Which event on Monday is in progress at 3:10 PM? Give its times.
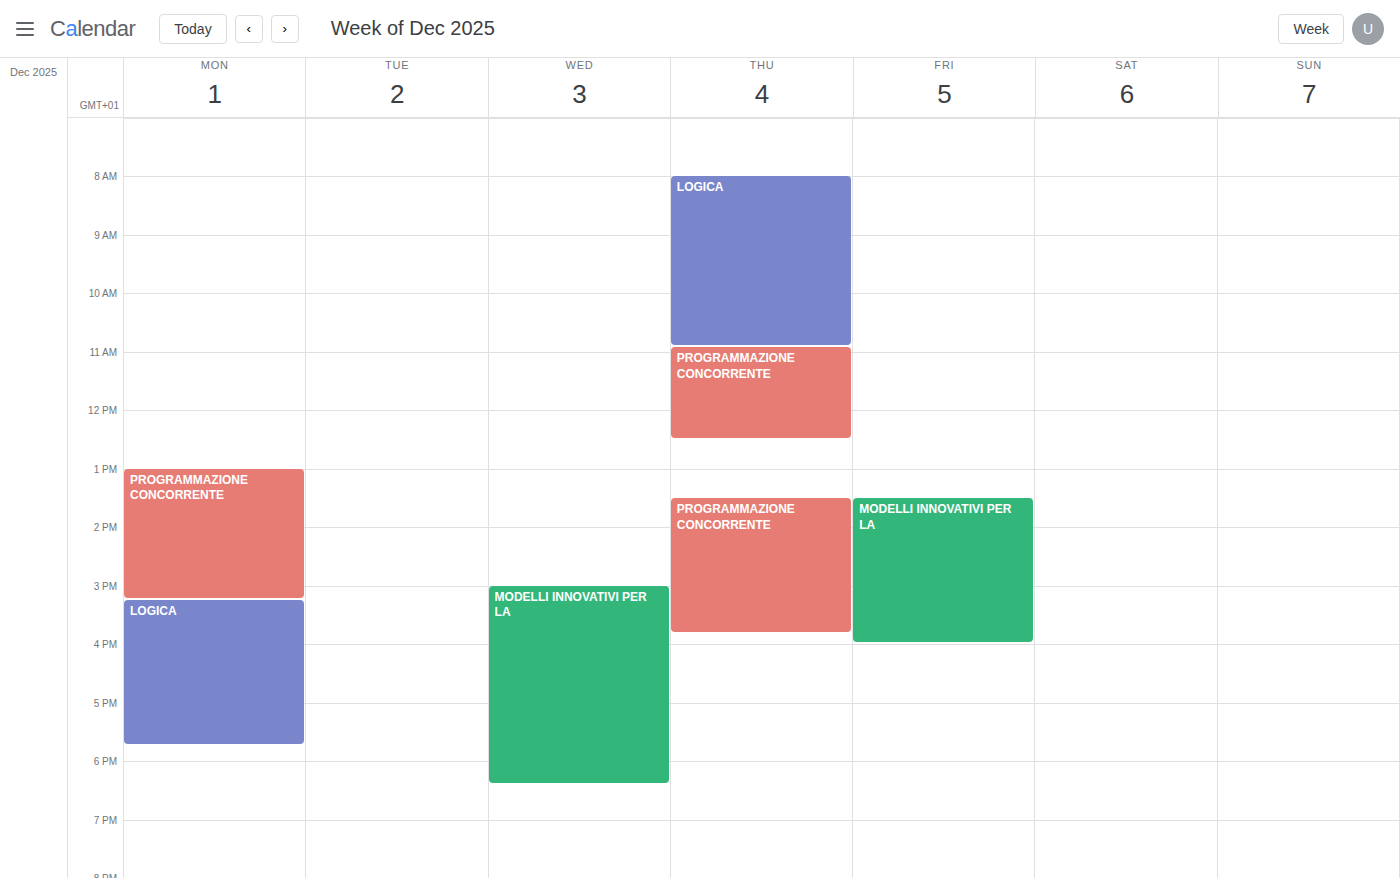
"PROGRAMMAZIONE CONCORRENTE", 1:00 PM to 3:15 PM